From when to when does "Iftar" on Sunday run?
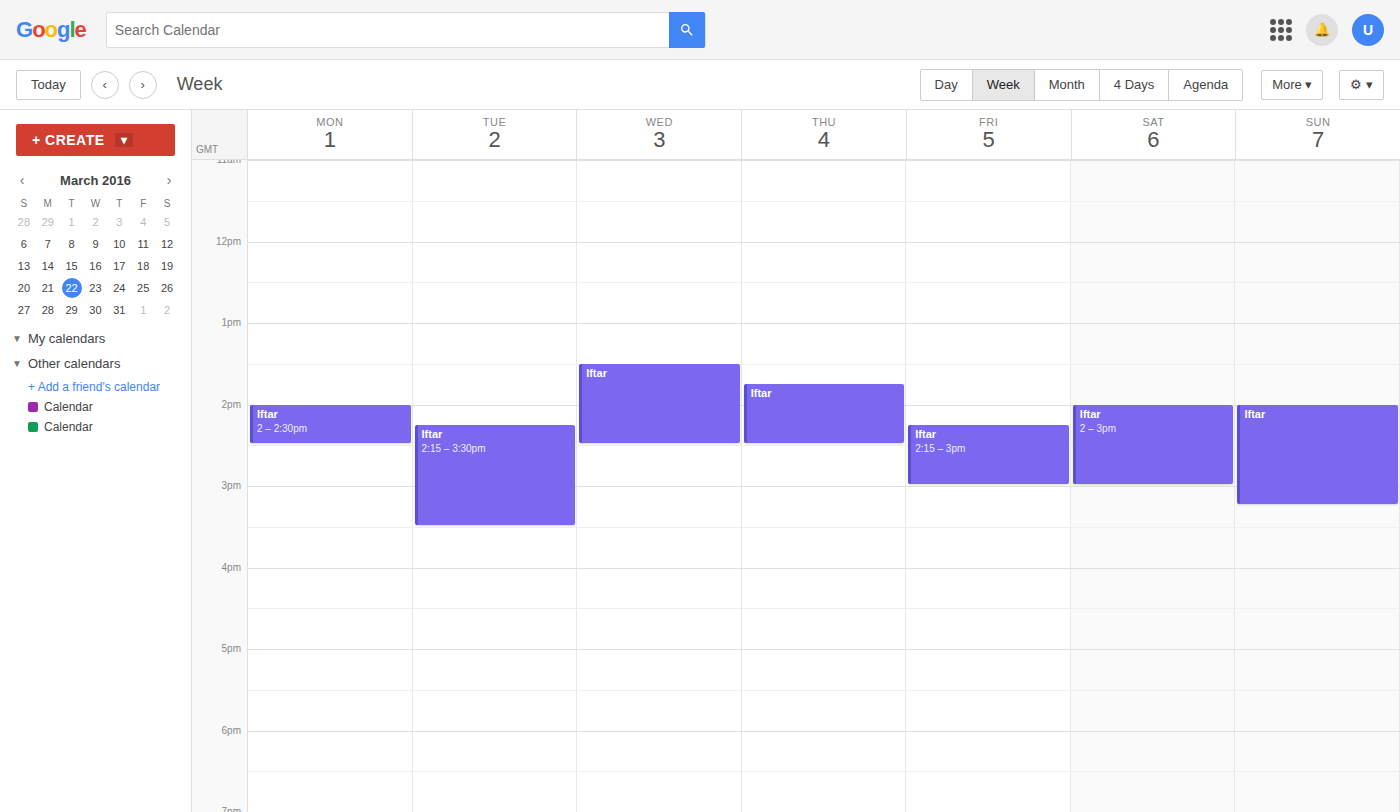
2:00 PM to 3:15 PM